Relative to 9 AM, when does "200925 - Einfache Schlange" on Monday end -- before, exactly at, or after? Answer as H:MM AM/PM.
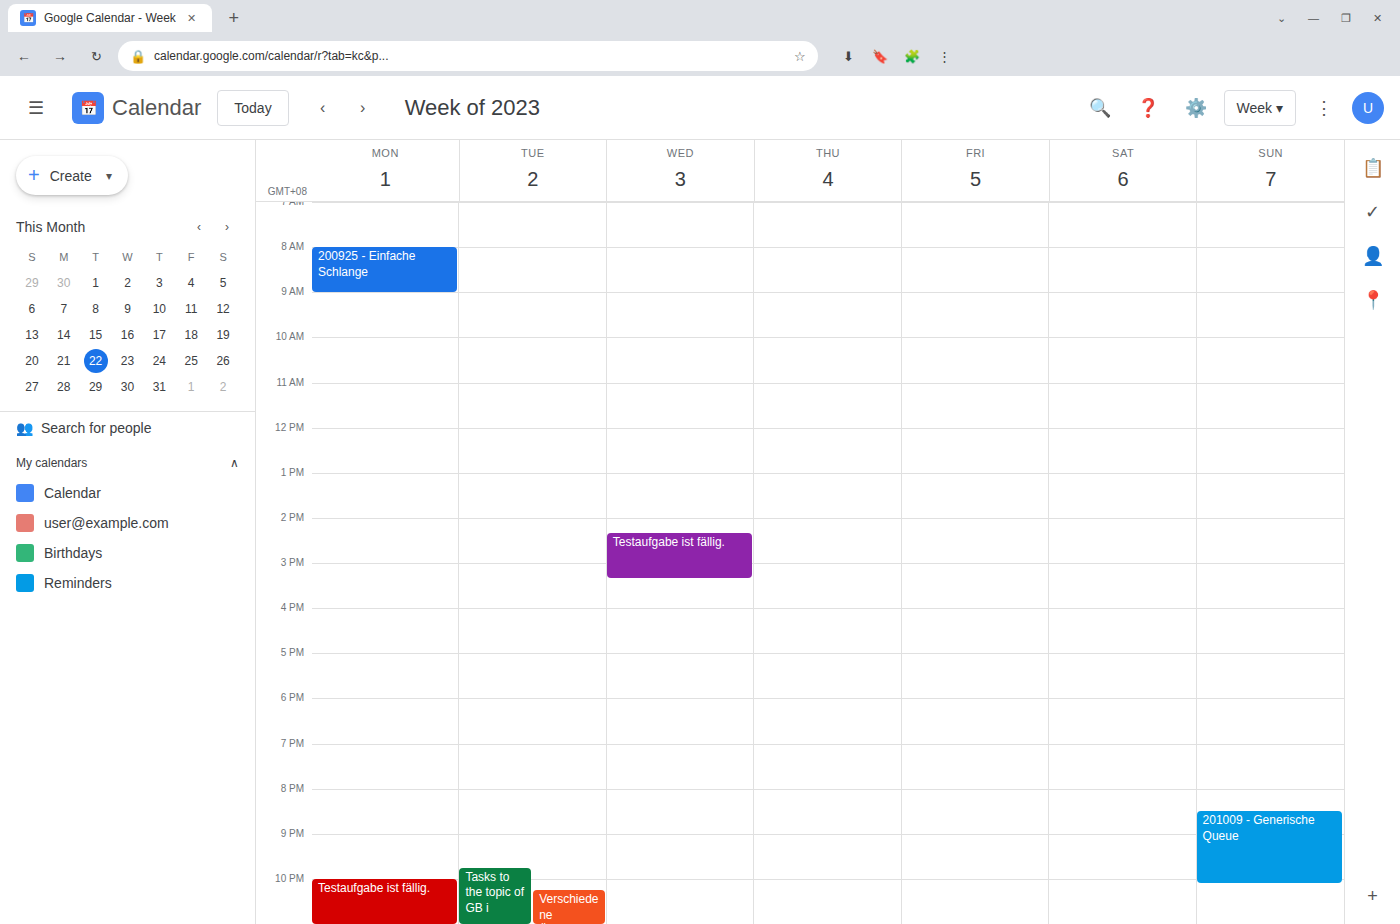
9:00 AM -- exactly at 9 AM, on the 9 AM line.